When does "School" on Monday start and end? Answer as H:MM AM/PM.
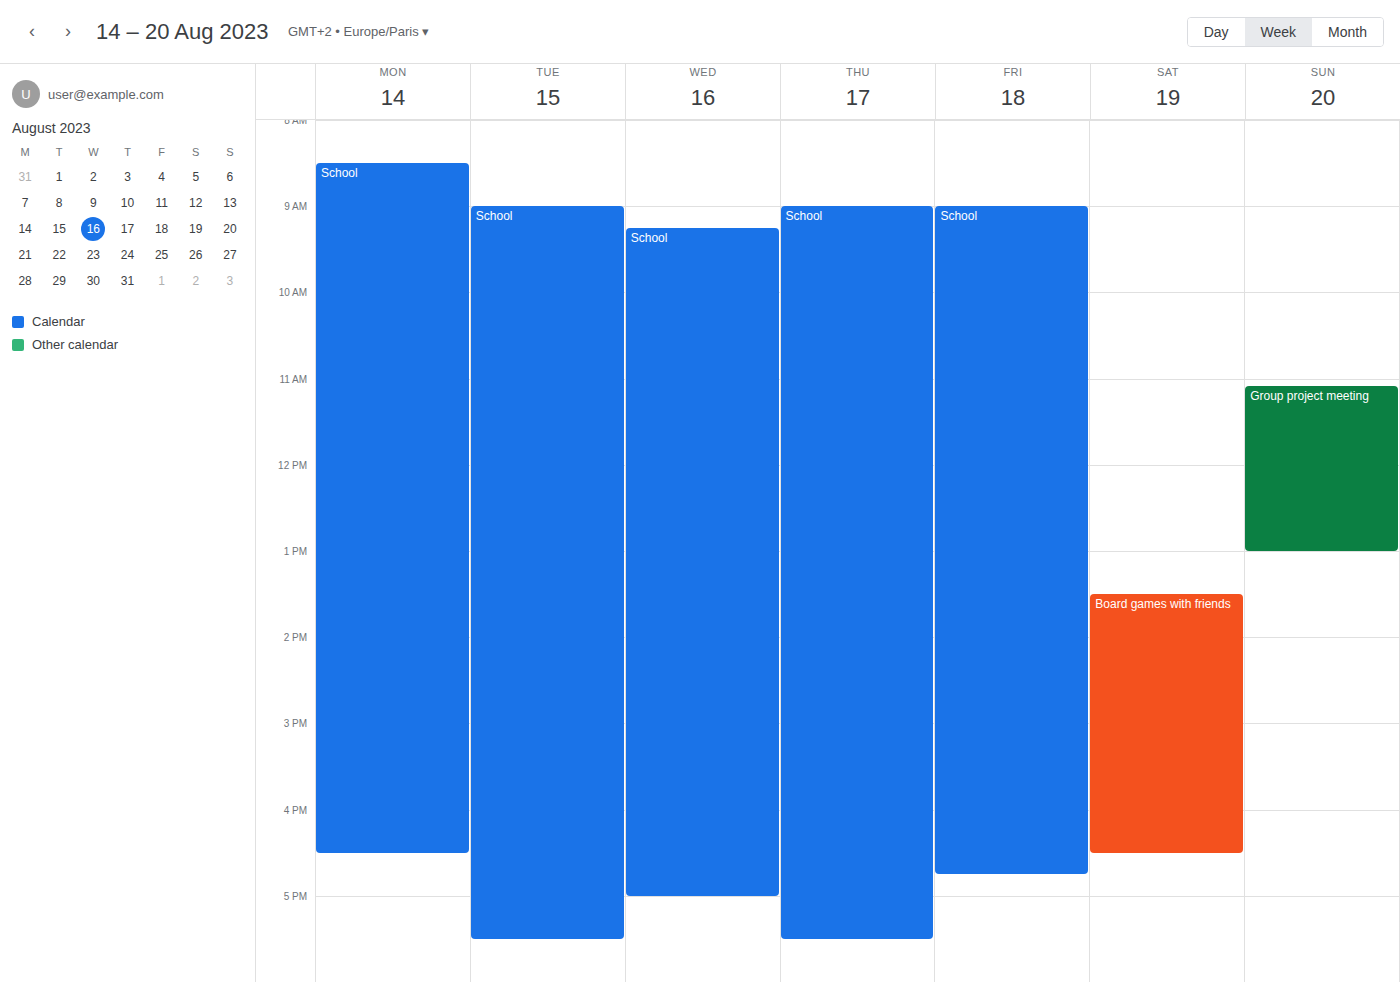
8:30 AM to 4:30 PM